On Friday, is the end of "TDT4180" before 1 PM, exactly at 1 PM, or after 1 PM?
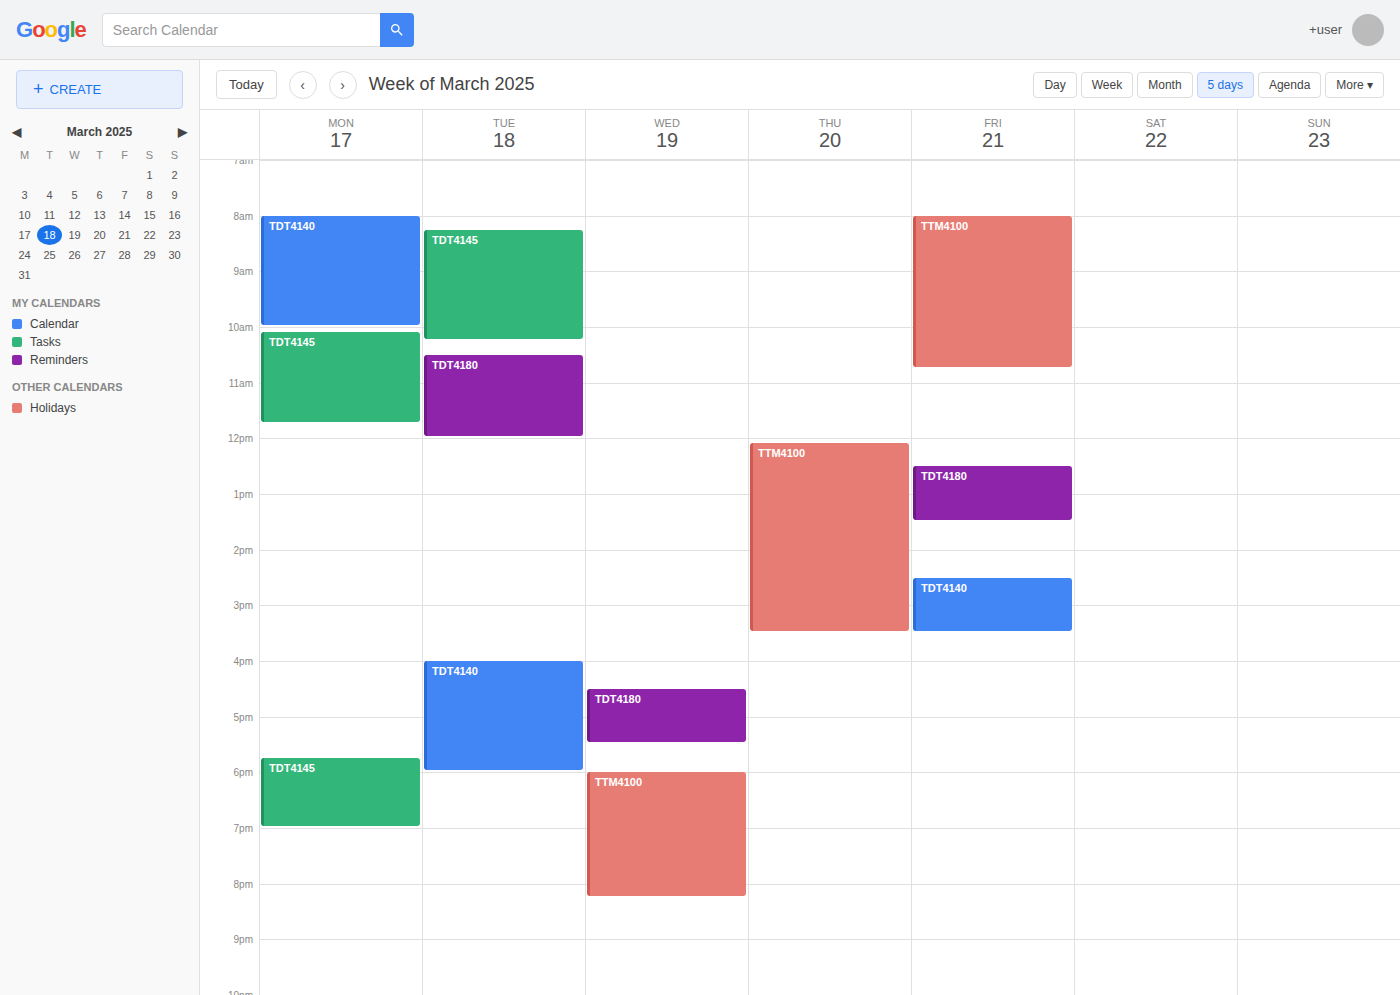
1:30 PM -- after 1 PM, 30 minutes below the 1 PM line.